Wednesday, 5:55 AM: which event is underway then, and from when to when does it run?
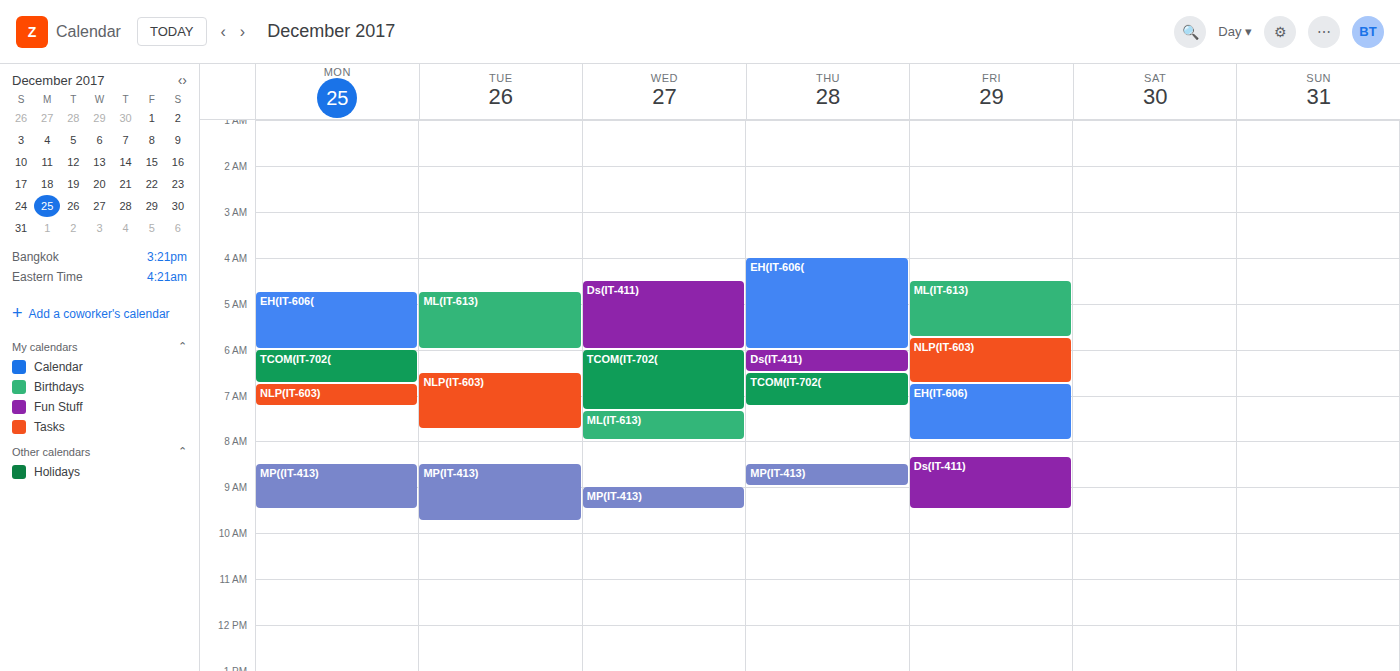
"Ds(IT-411)", 4:30 AM to 6:00 AM